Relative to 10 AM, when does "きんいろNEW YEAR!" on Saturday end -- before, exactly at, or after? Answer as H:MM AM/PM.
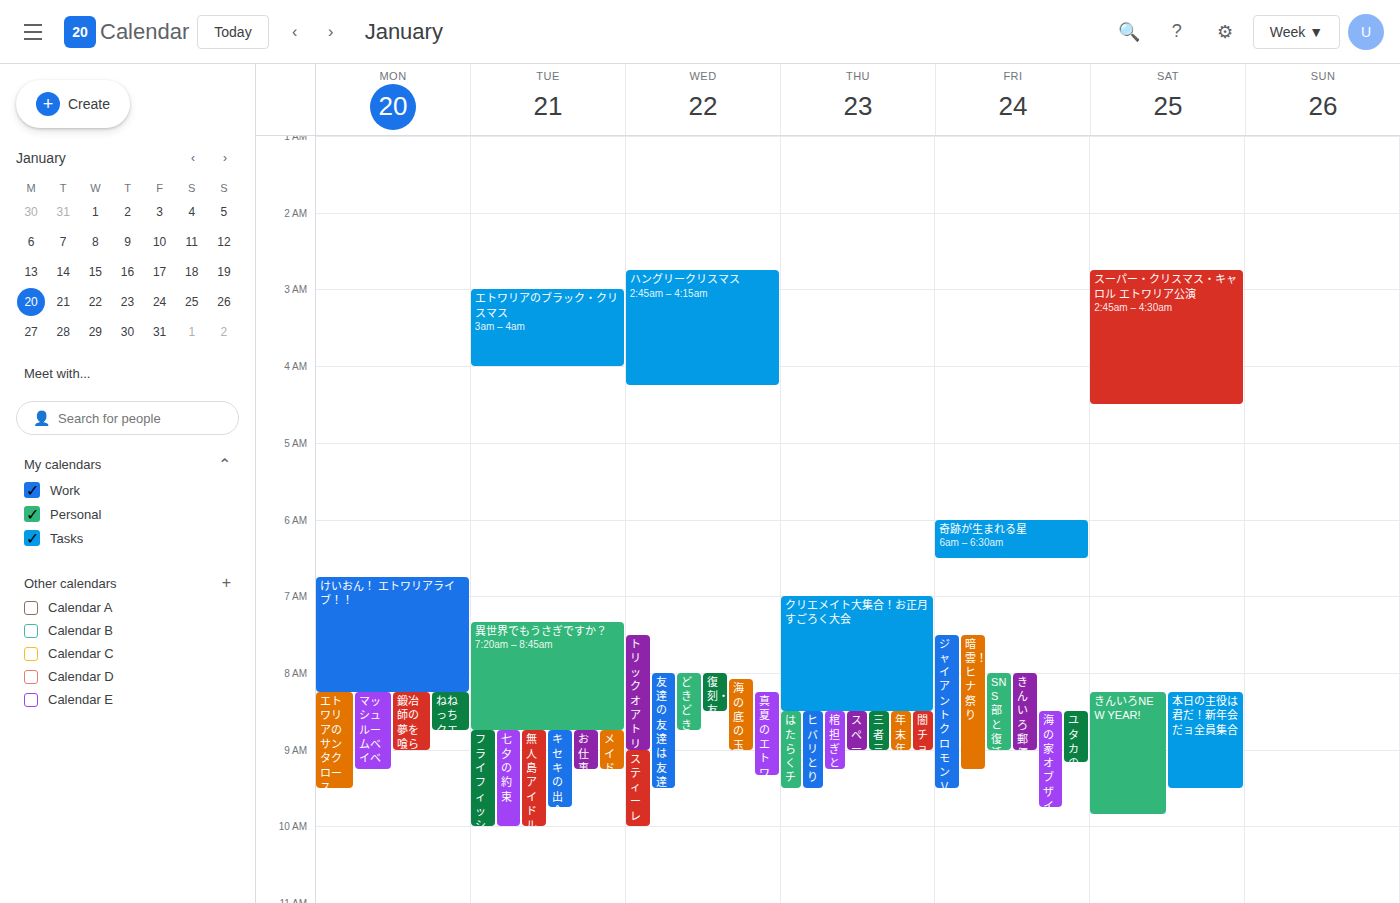
9:50 AM -- before 10 AM, 10 minutes above the 10 AM line.